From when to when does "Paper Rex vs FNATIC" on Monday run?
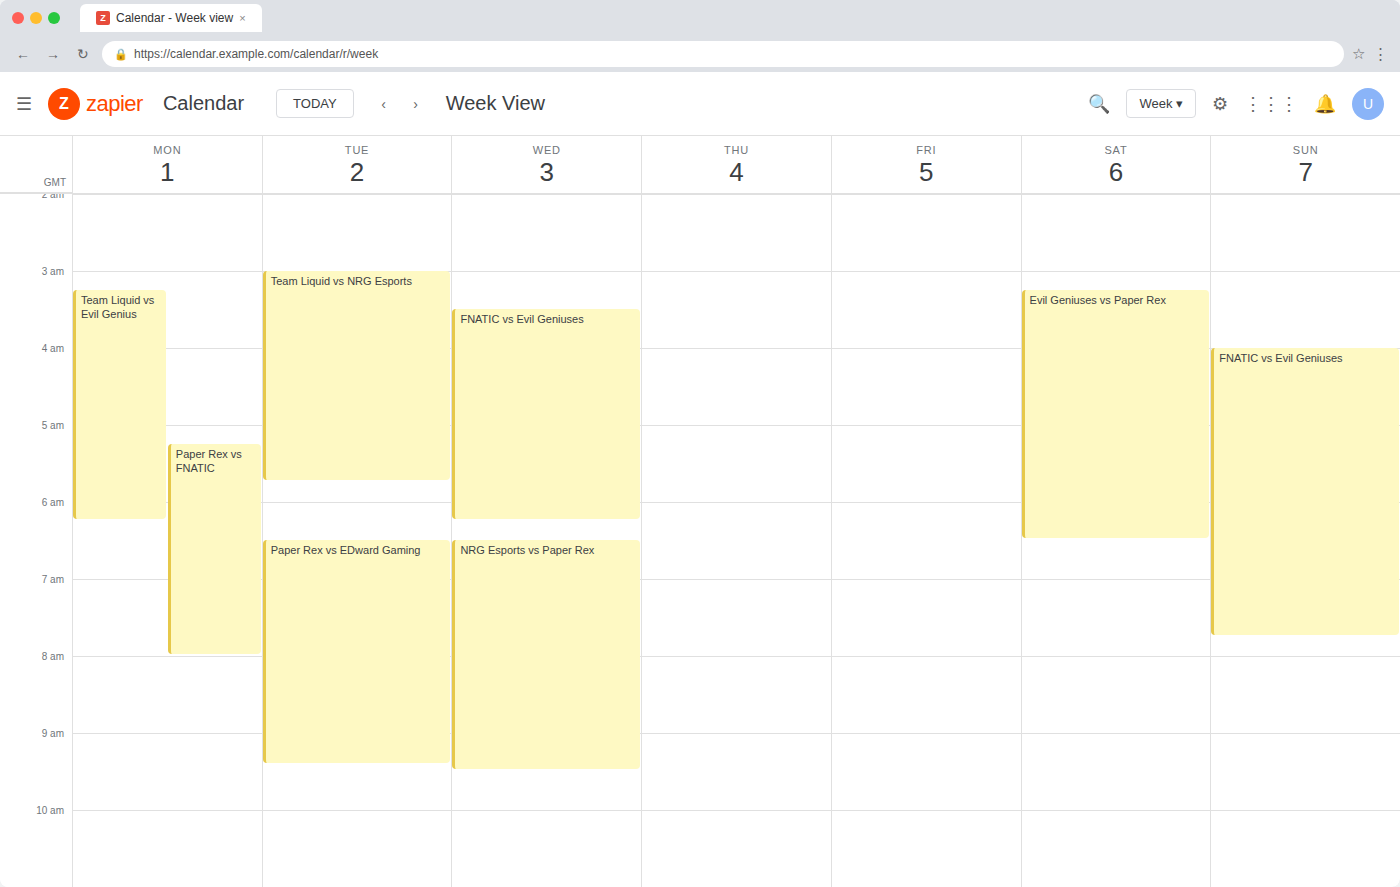
5:15 AM to 8:00 AM